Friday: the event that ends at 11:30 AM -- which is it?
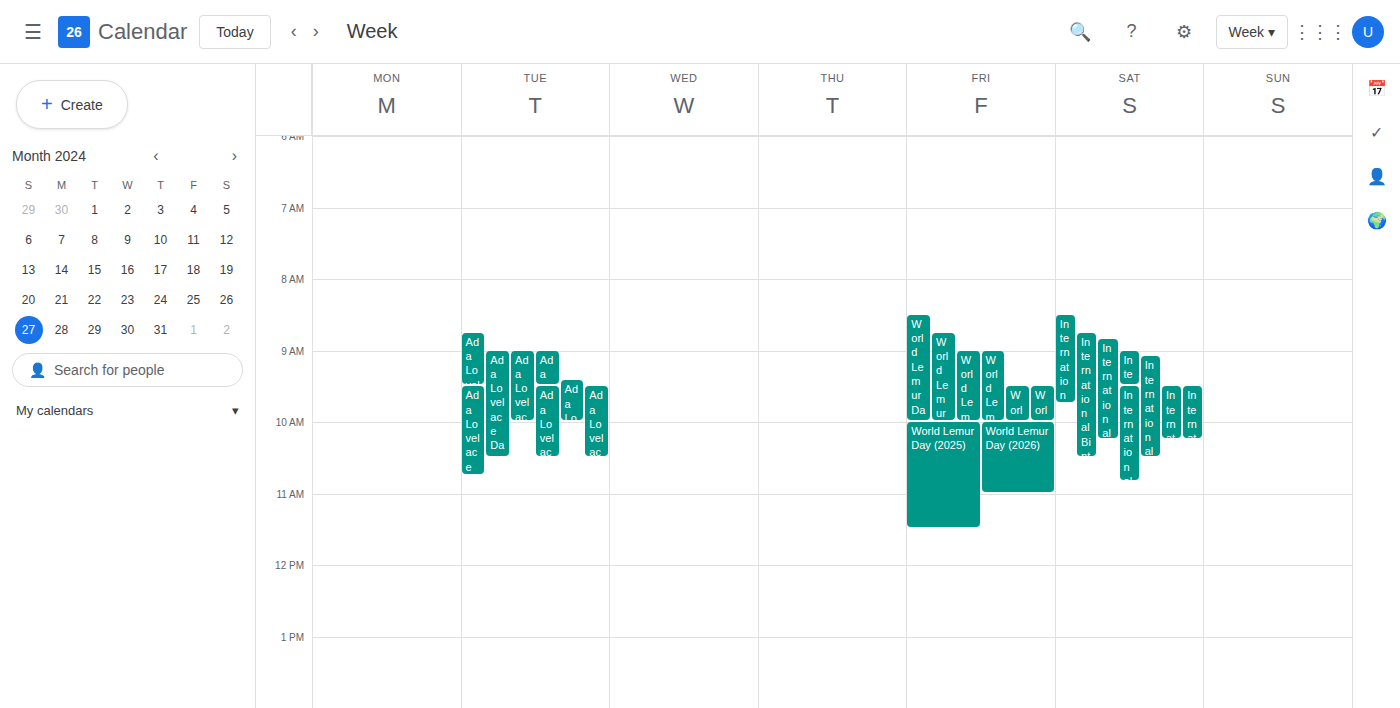
"World Lemur Day (2025)"